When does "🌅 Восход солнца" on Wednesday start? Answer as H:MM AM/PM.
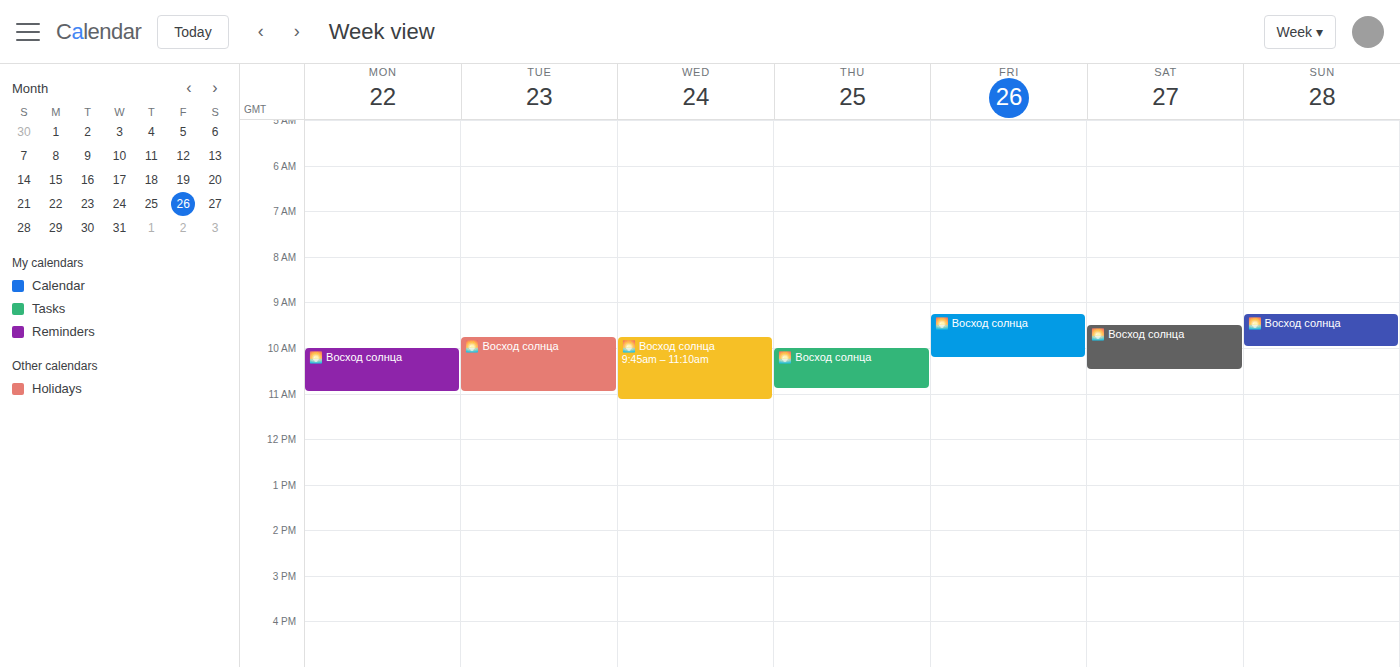
9:45 AM